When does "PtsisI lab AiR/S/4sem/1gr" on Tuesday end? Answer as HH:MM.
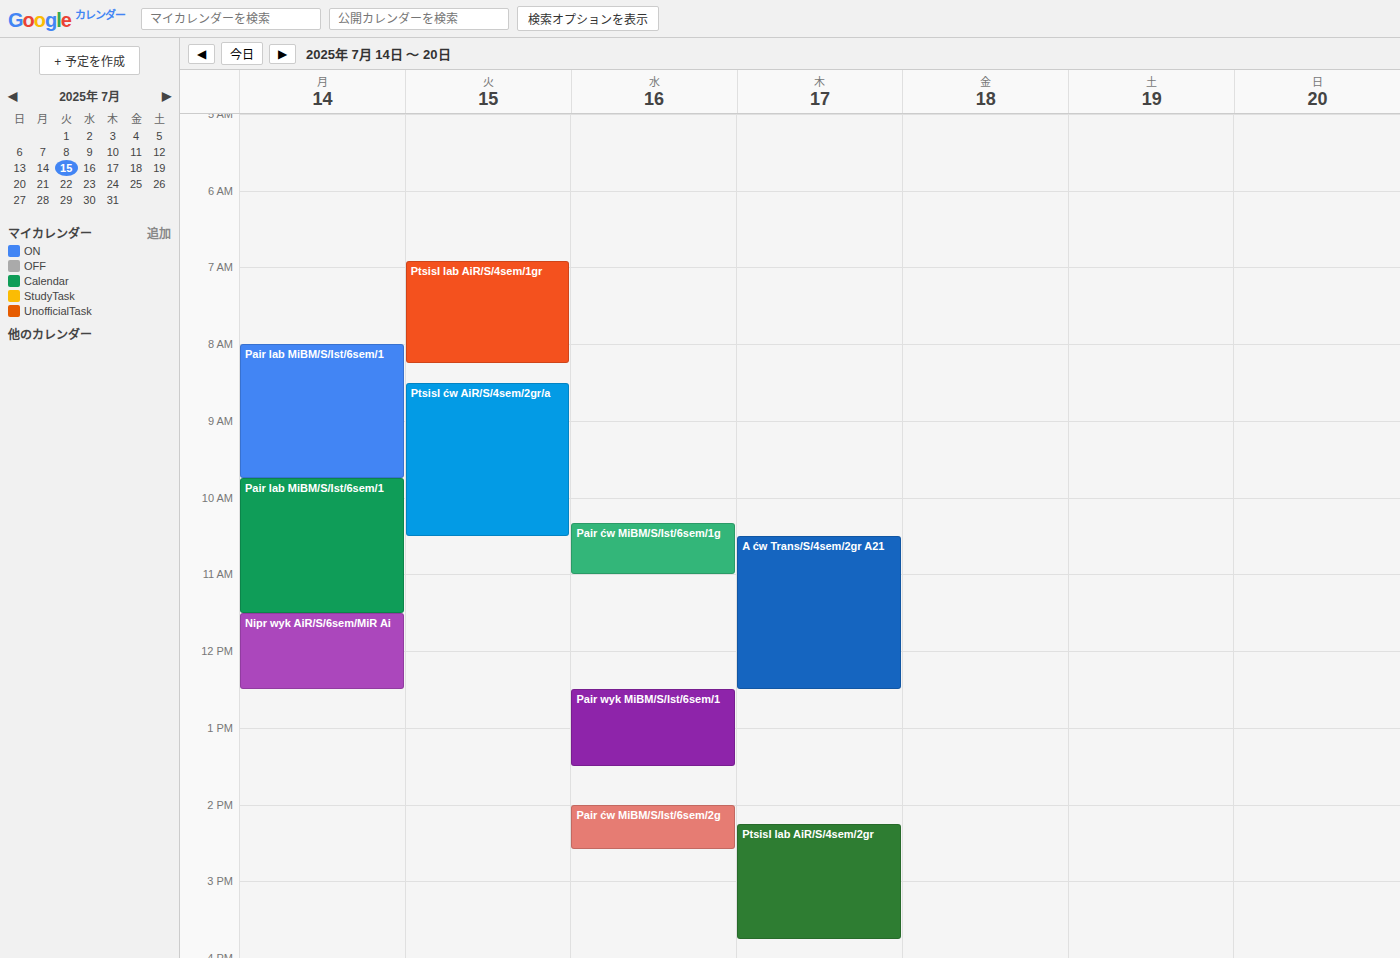
08:15